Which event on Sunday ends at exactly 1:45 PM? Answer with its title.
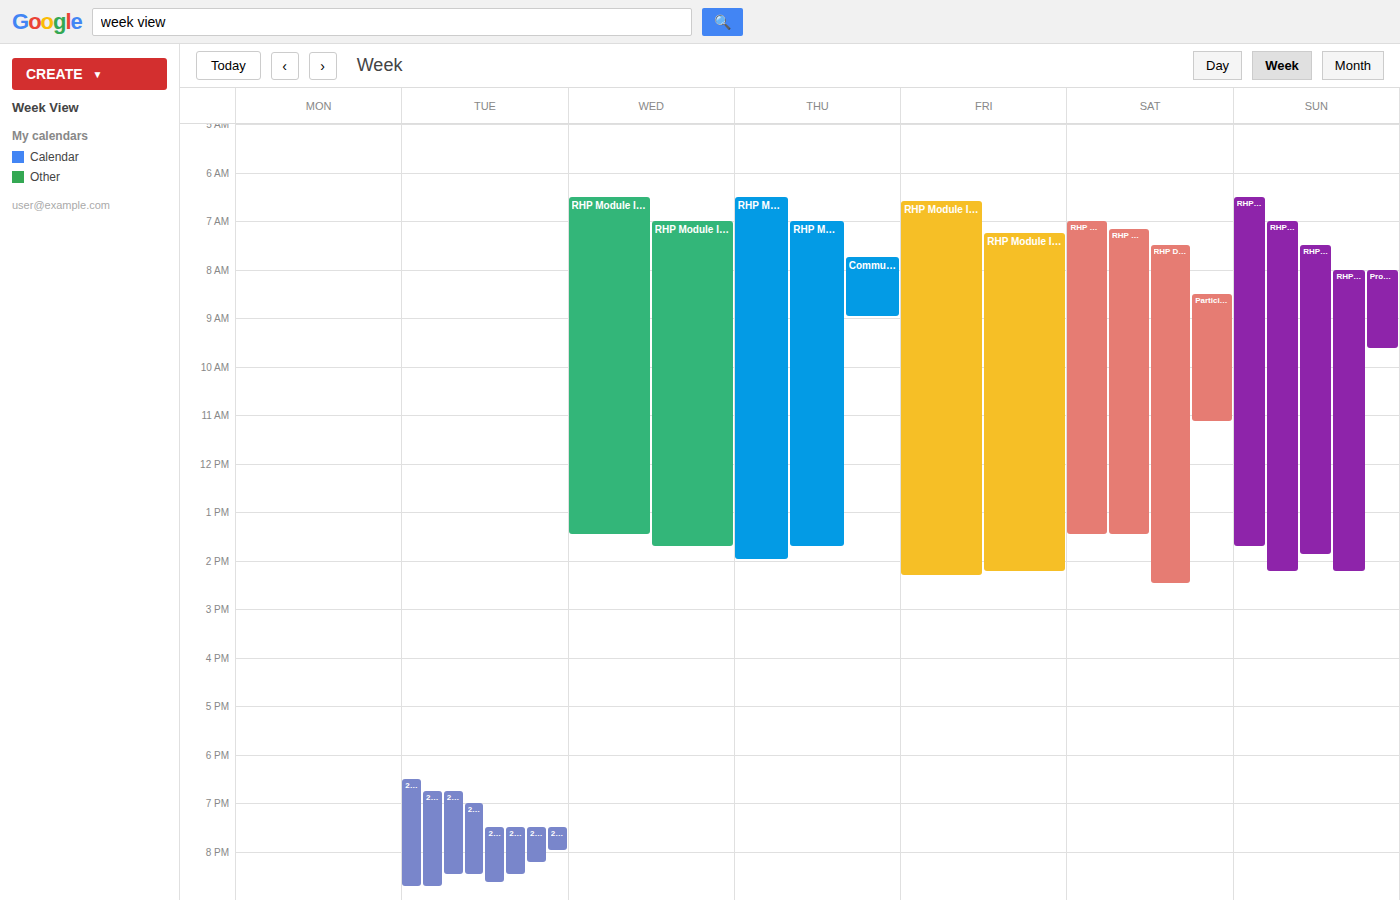
"RHP Module II – Day 5"